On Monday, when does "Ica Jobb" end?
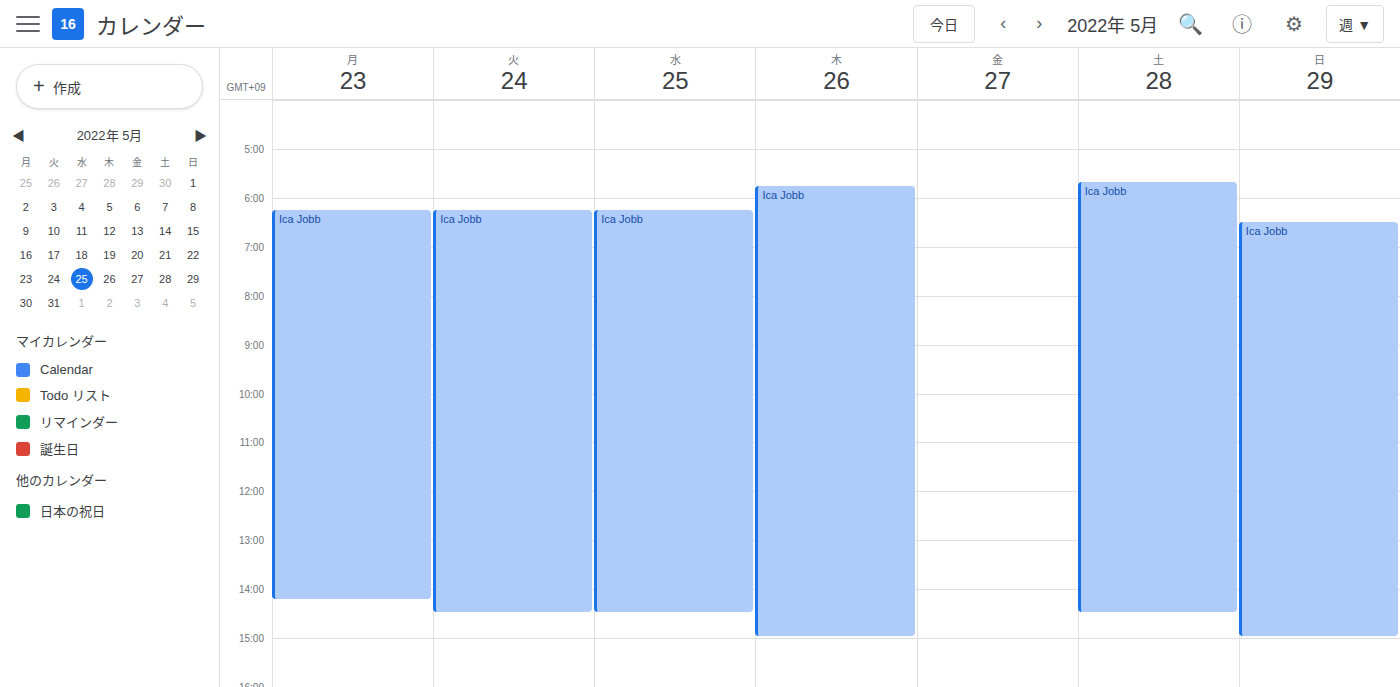
2:15 PM